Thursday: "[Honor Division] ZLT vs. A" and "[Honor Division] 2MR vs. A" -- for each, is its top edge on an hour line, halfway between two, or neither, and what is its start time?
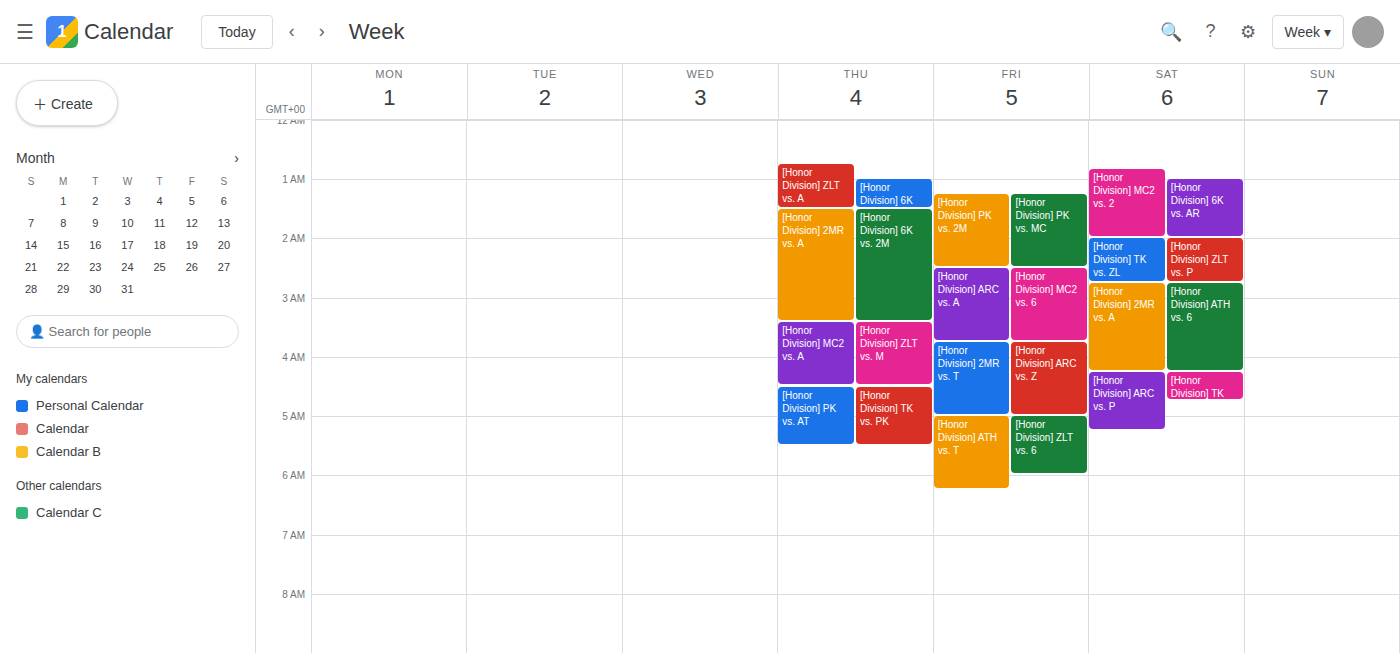
"[Honor Division] ZLT vs. A": 12:45 AM, neither: three quarters of the way from the 12 AM line to the 1 AM line. "[Honor Division] 2MR vs. A": 1:30 AM, halfway between the 1 AM and 2 AM lines.